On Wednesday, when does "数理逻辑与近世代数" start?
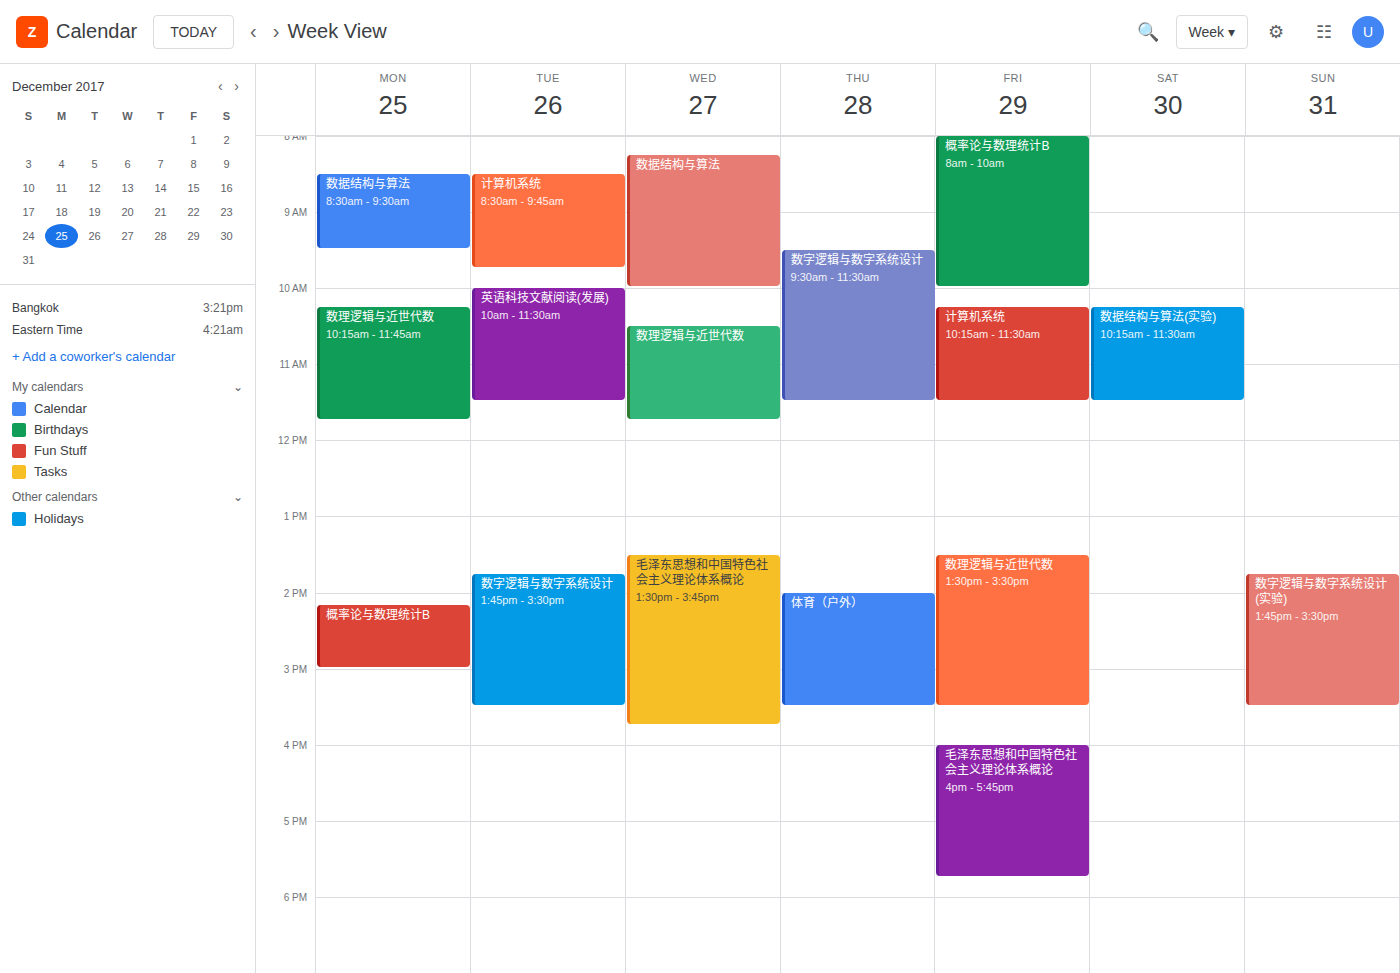
10:30 AM